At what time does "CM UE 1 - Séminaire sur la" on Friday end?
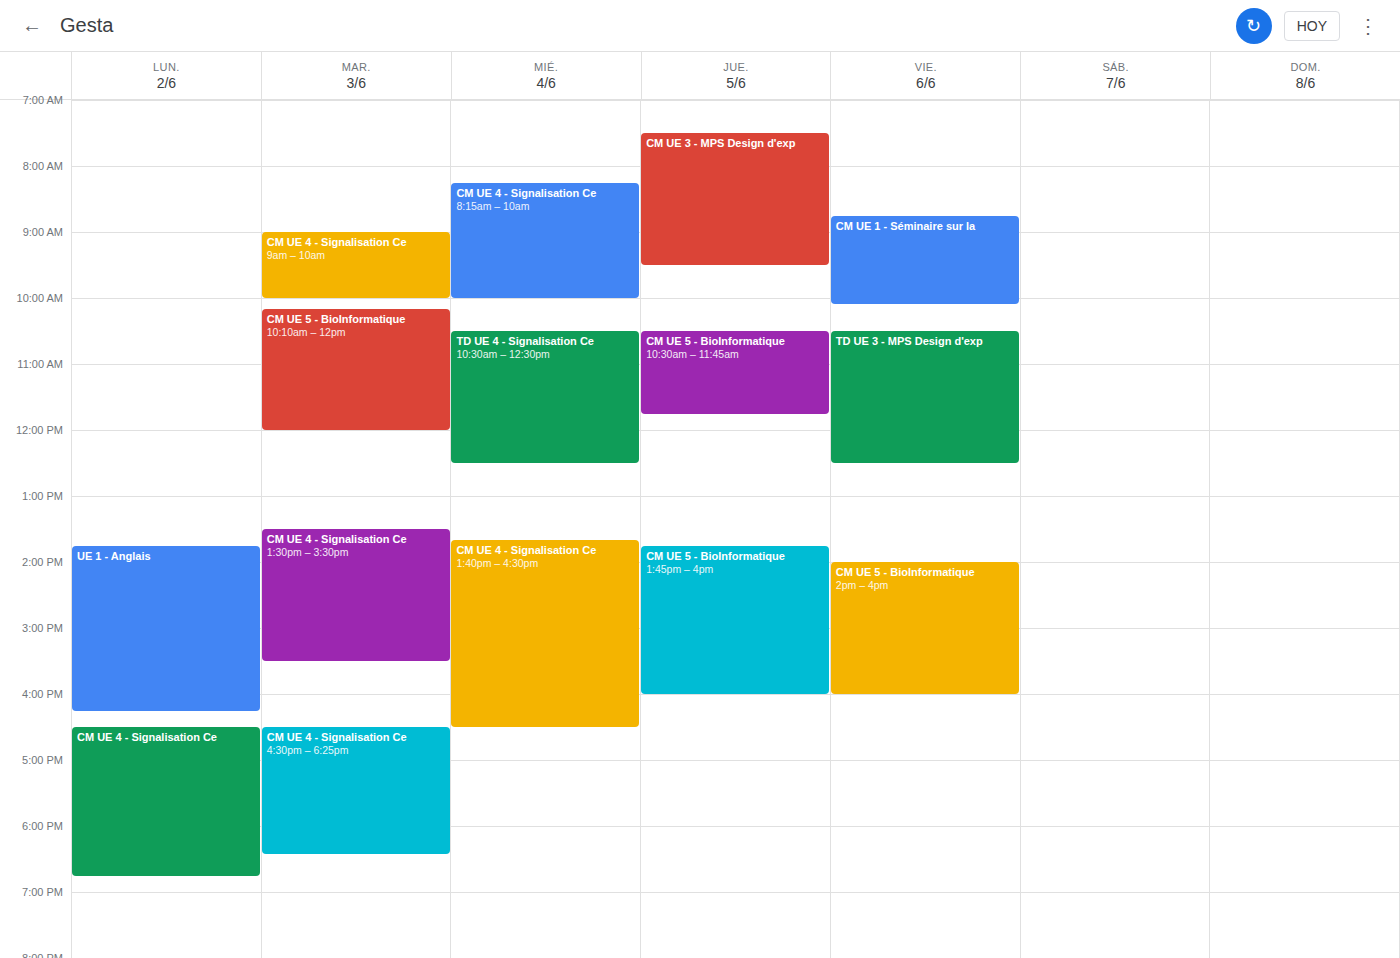
10:05 AM